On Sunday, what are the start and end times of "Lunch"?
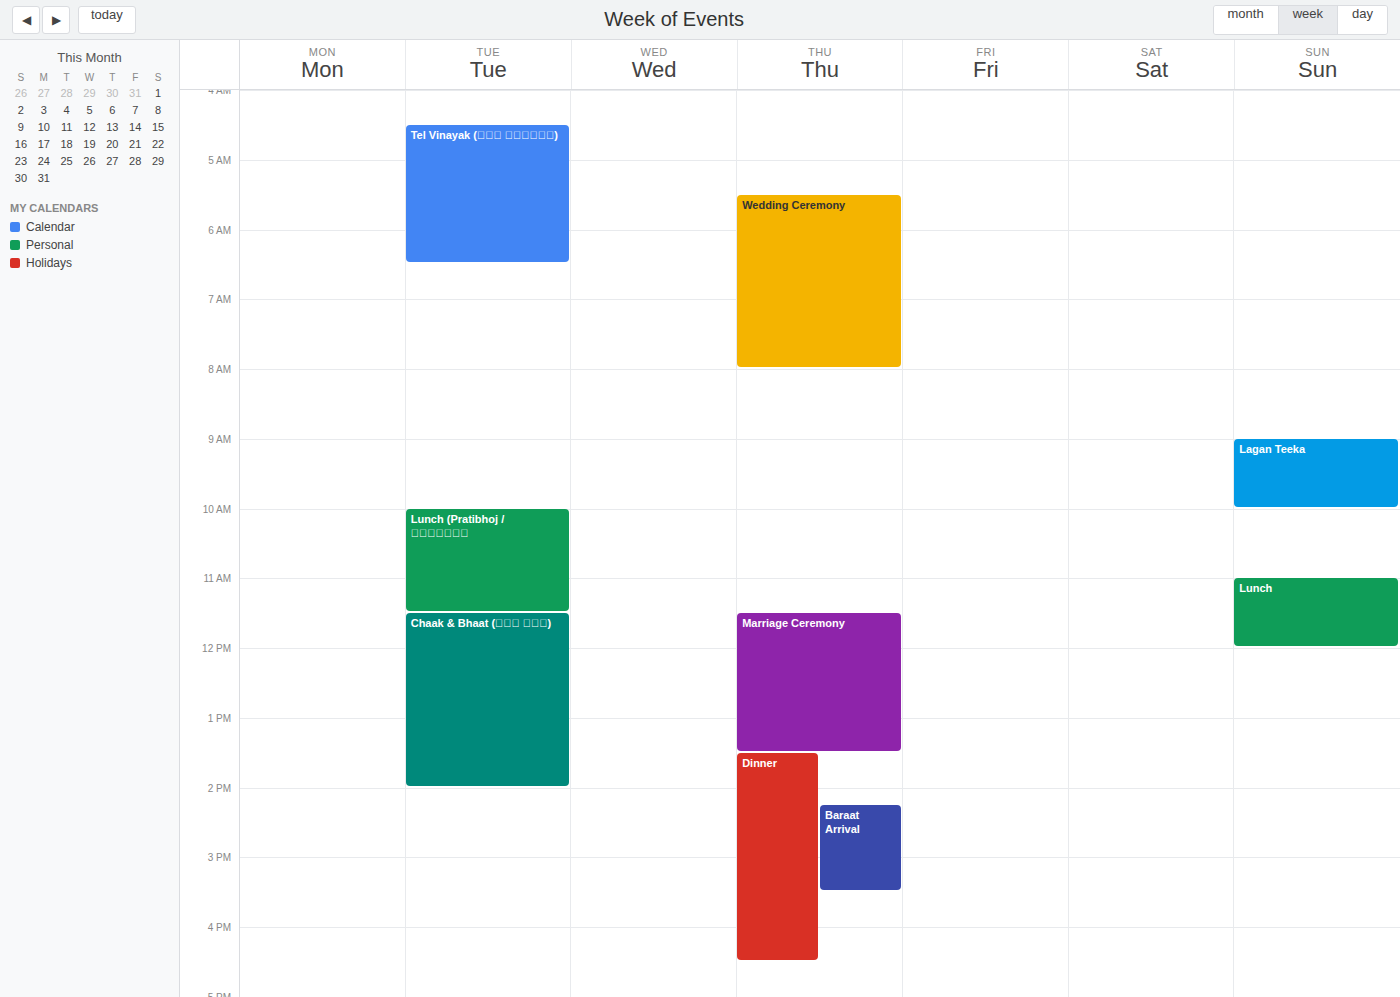
11:00 to 12:00